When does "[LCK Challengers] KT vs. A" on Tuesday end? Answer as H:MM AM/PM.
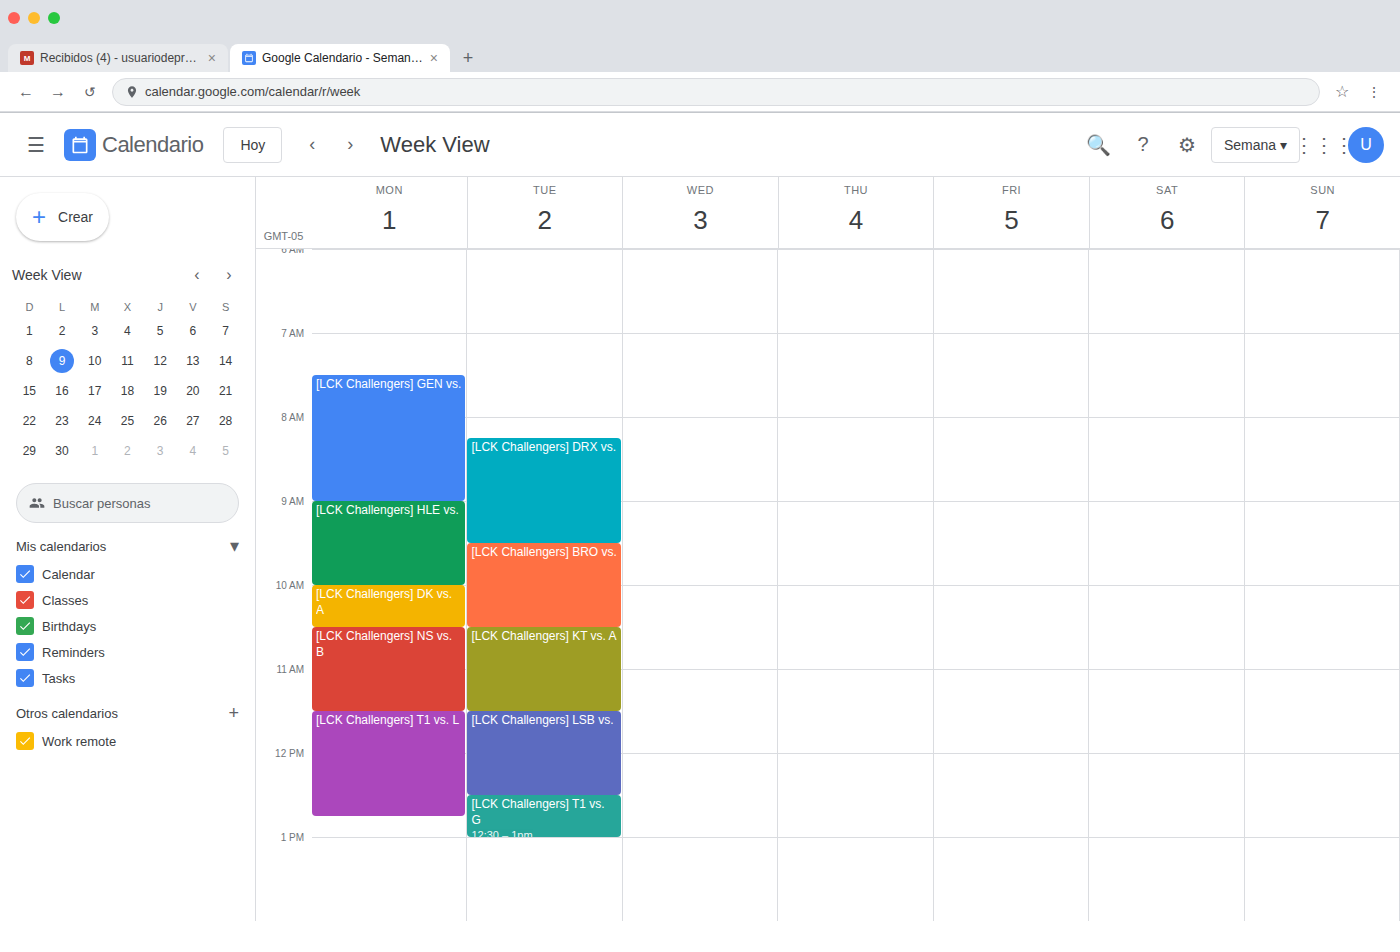
11:30 AM